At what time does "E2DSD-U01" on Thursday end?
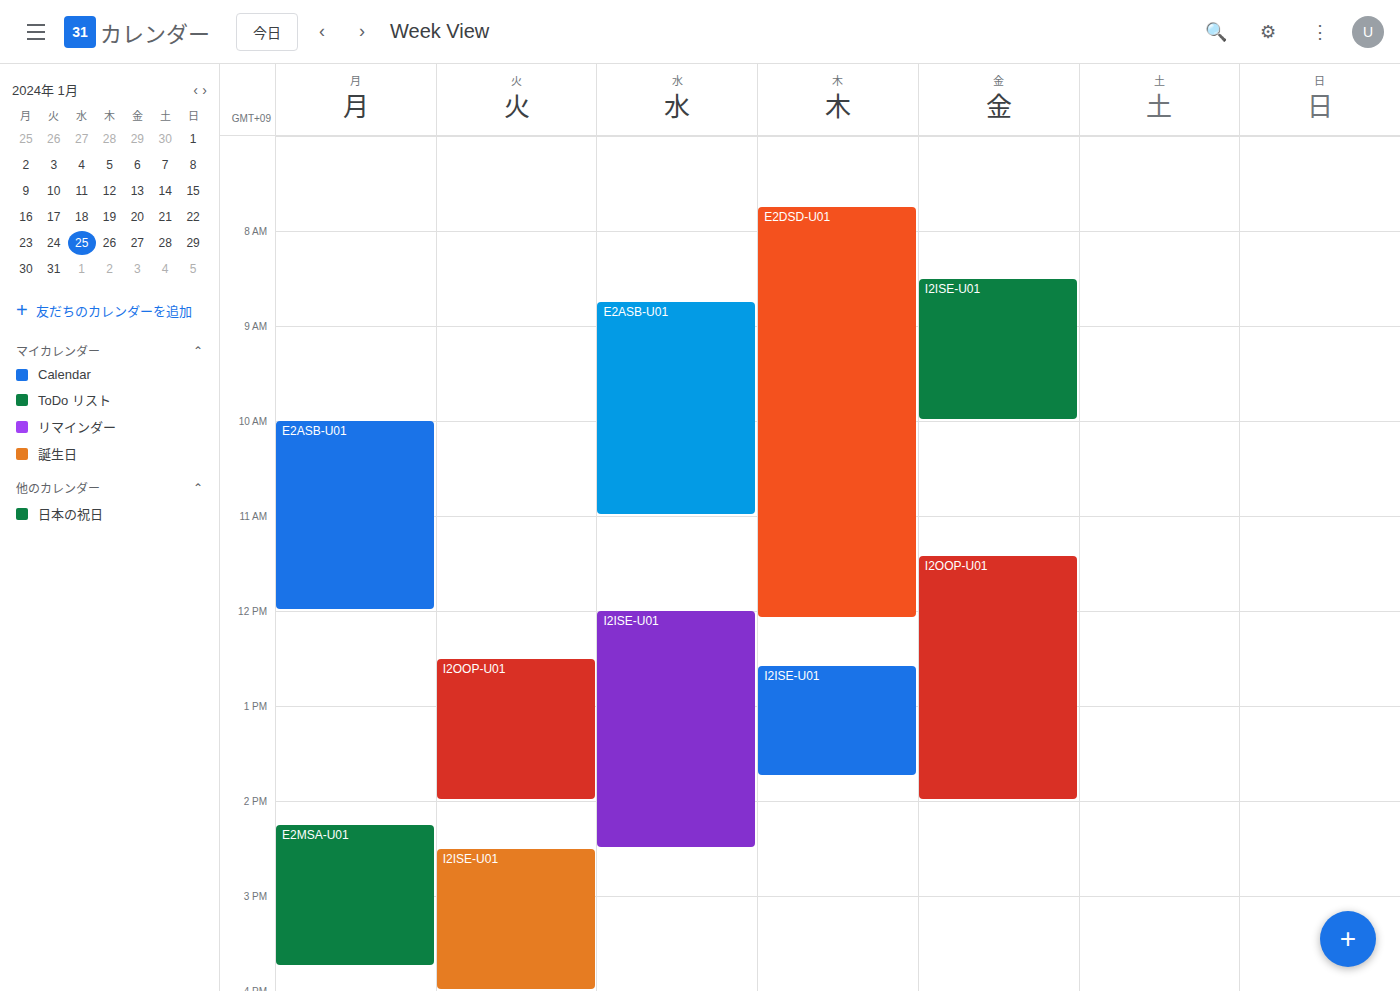
12:05 PM